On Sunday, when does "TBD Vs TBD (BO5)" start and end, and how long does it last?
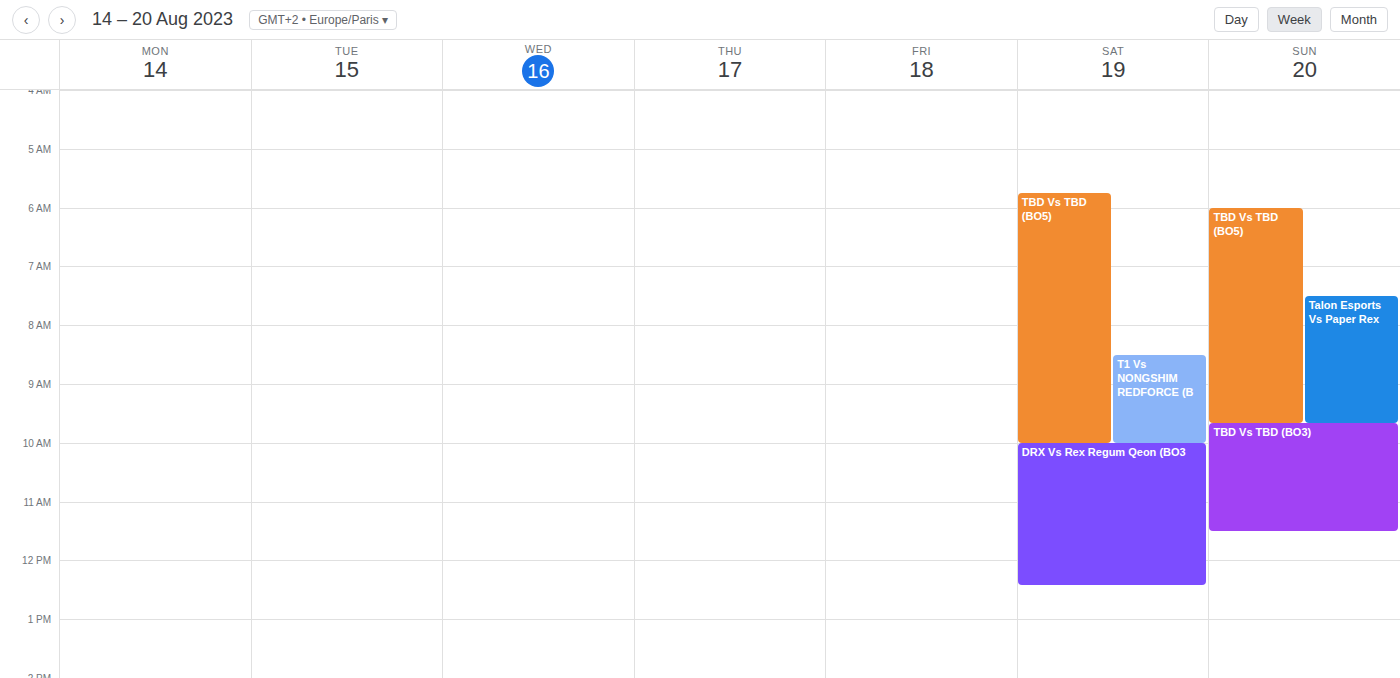
6:00 AM to 9:40 AM, 3 hours 40 minutes